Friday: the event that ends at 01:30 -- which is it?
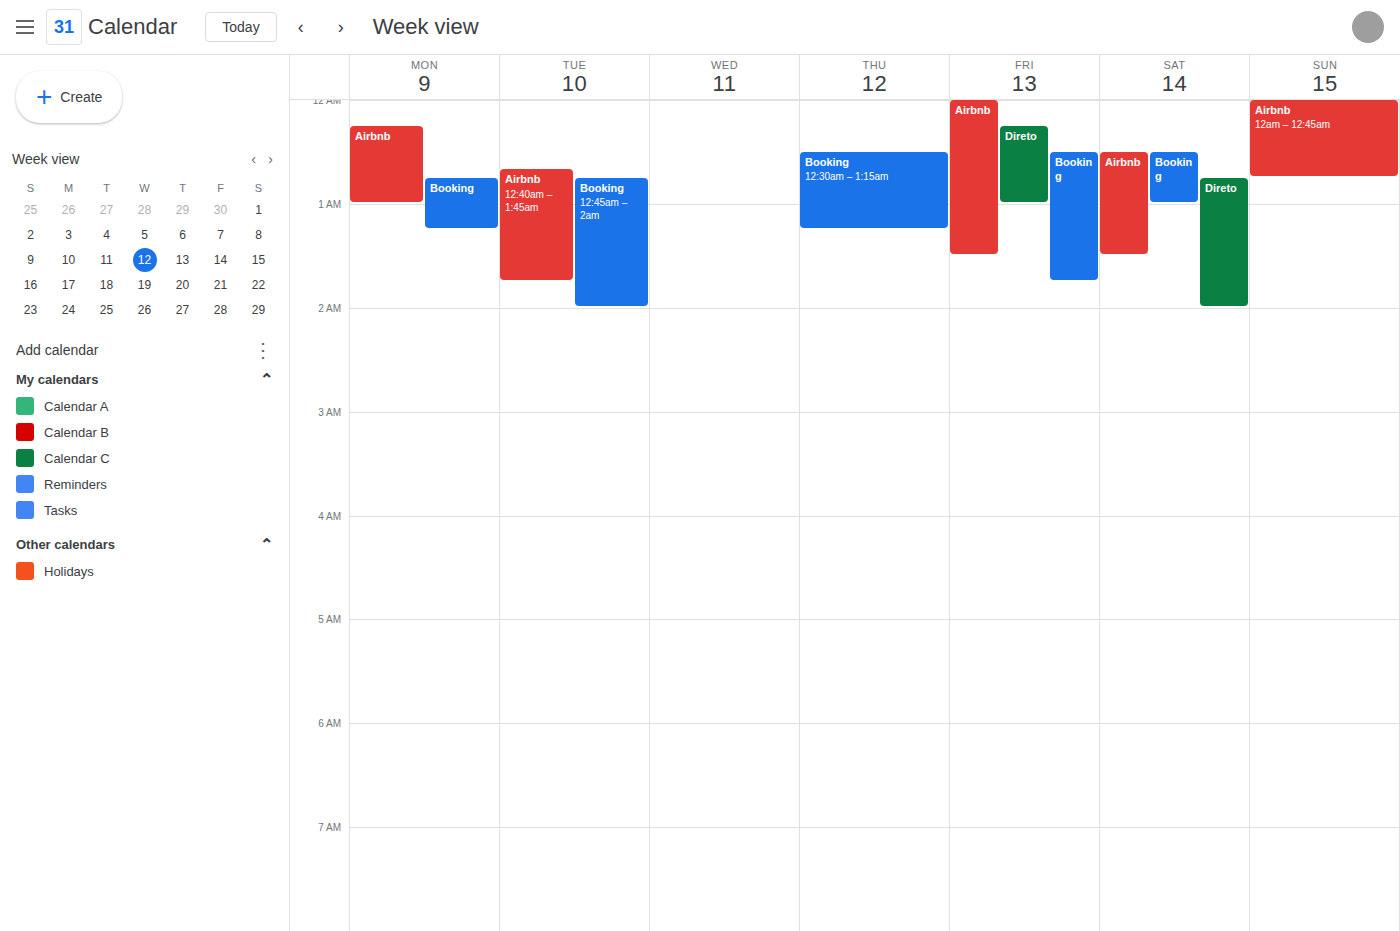
"Airbnb"